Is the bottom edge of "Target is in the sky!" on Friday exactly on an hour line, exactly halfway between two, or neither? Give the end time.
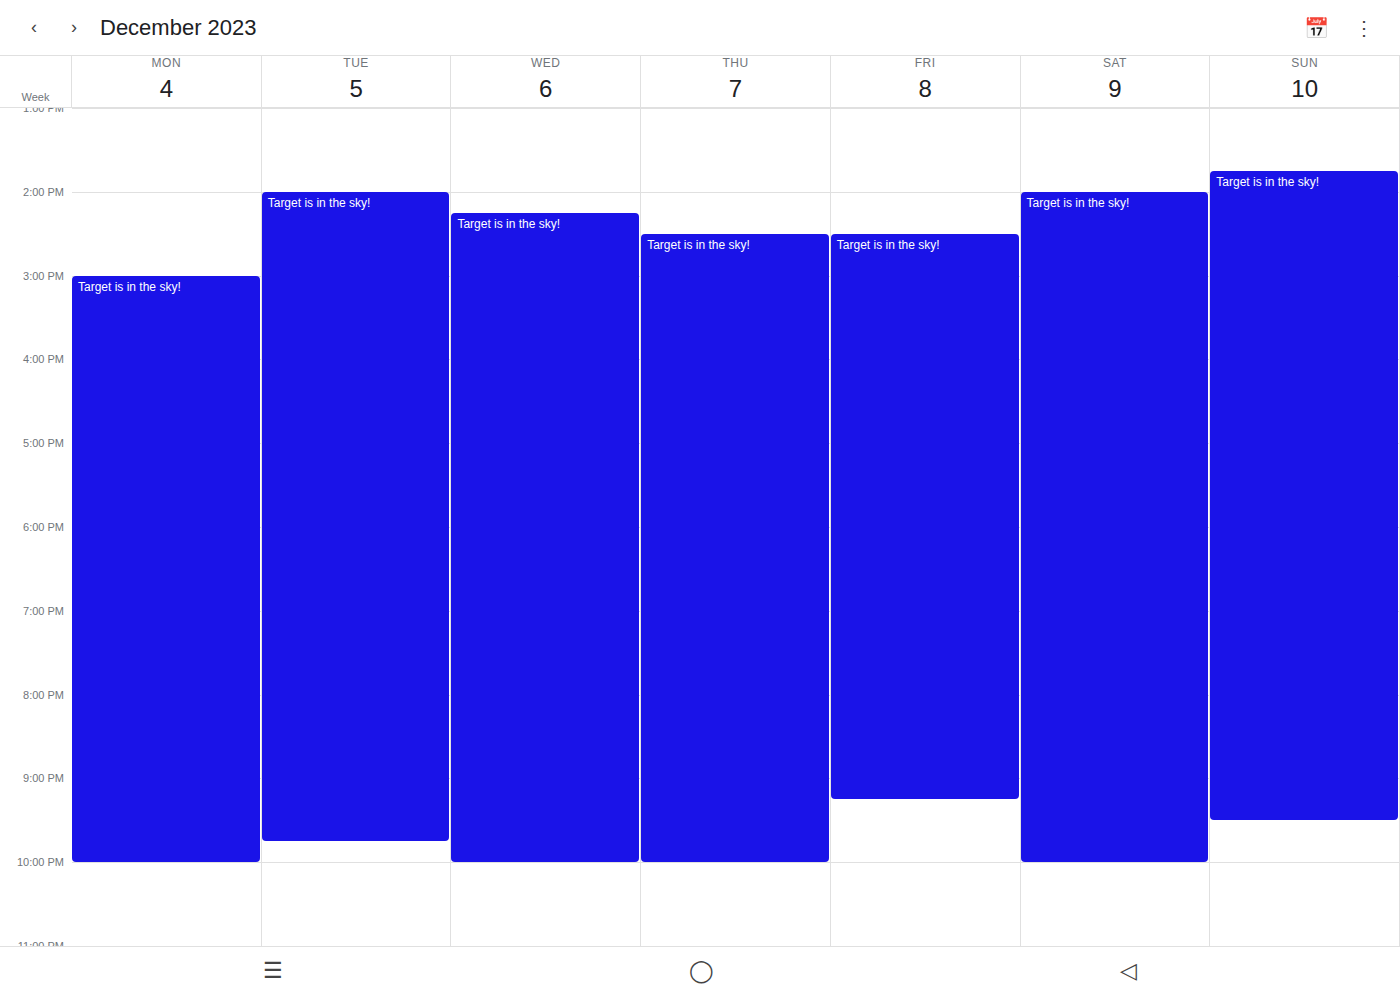
9:15 PM -- neither: a quarter of the way from the 9 PM line to the 10 PM line.